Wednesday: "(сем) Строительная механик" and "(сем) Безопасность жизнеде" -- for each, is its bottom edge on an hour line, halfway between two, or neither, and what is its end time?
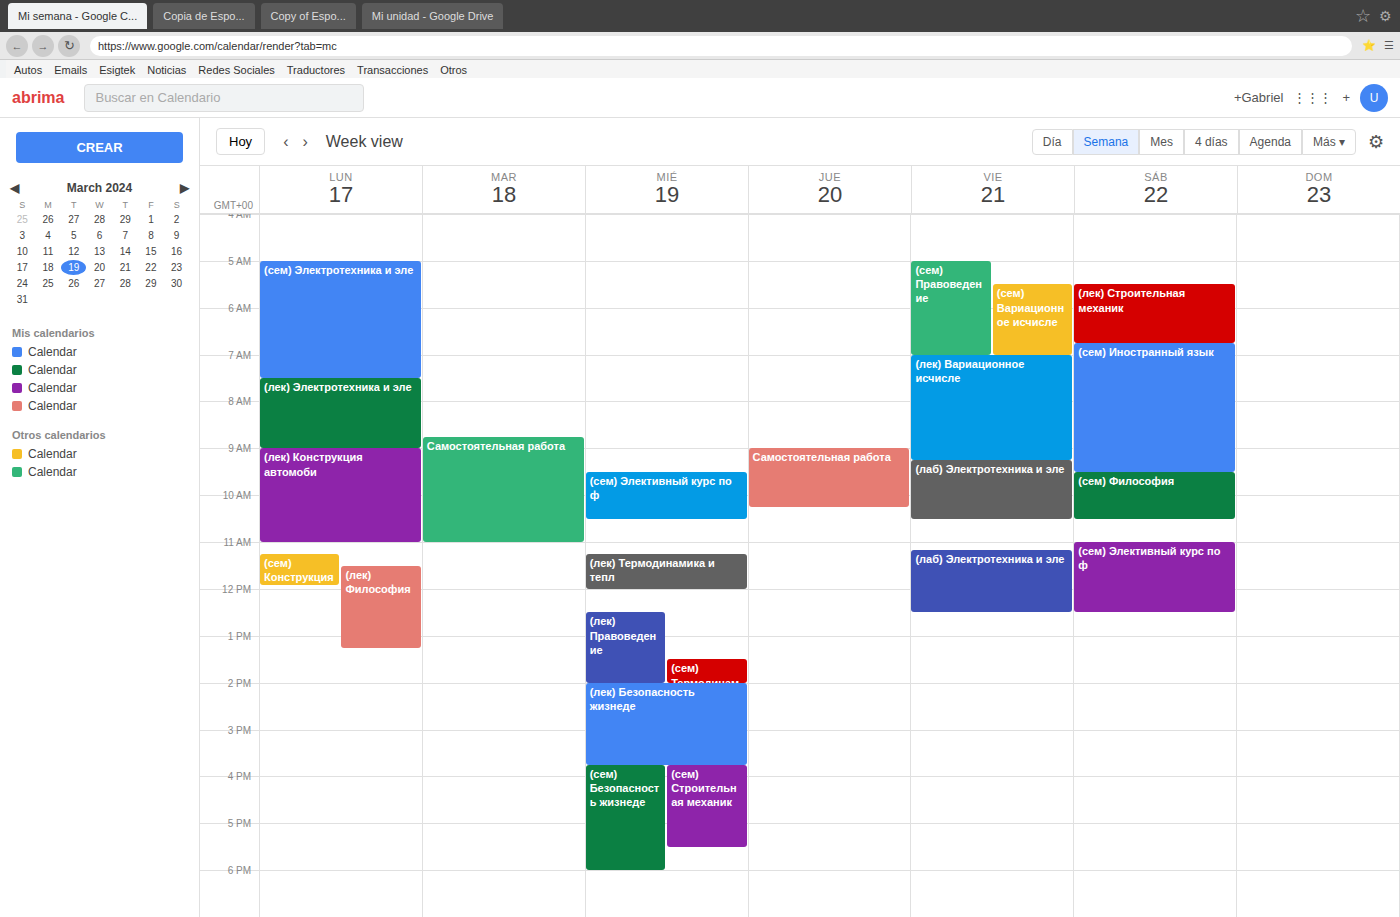
"(сем) Строительная механик": 5:30 PM, halfway between the 5 PM and 6 PM lines. "(сем) Безопасность жизнеде": 6:00 PM, exactly on the 6 PM line.